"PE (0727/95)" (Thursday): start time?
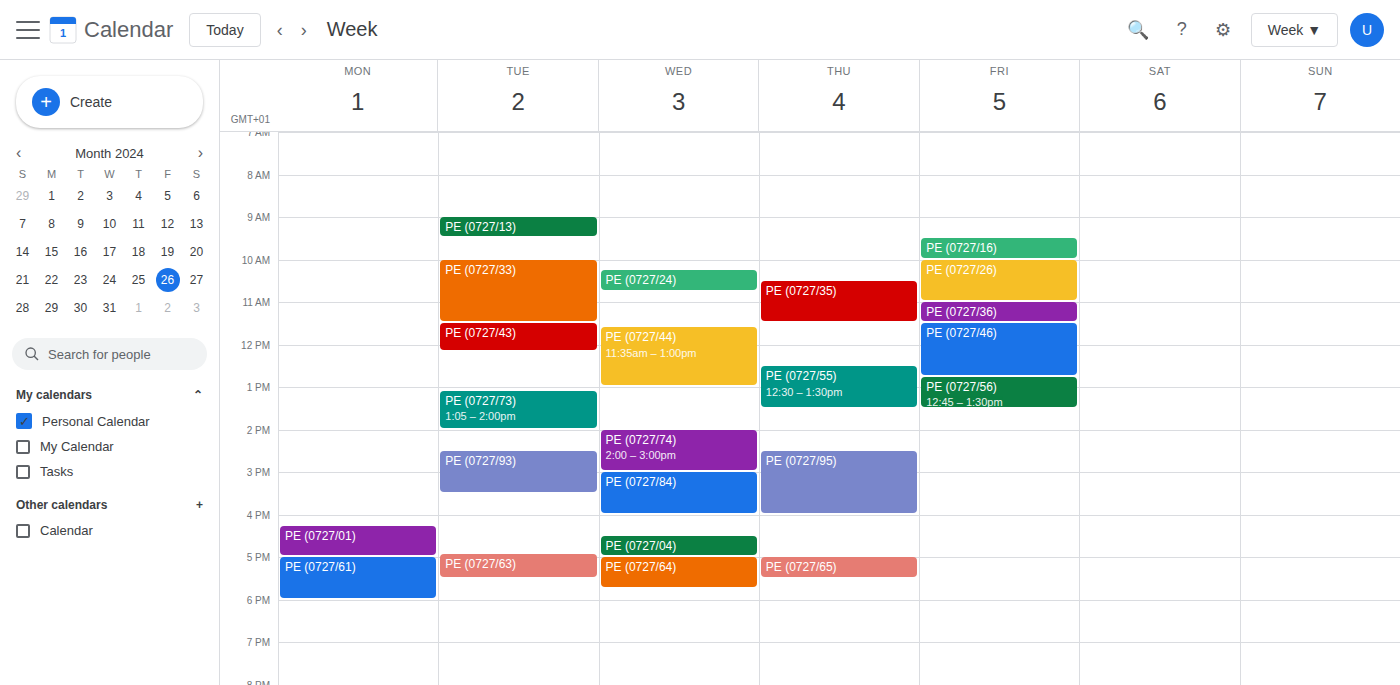
2:30 PM